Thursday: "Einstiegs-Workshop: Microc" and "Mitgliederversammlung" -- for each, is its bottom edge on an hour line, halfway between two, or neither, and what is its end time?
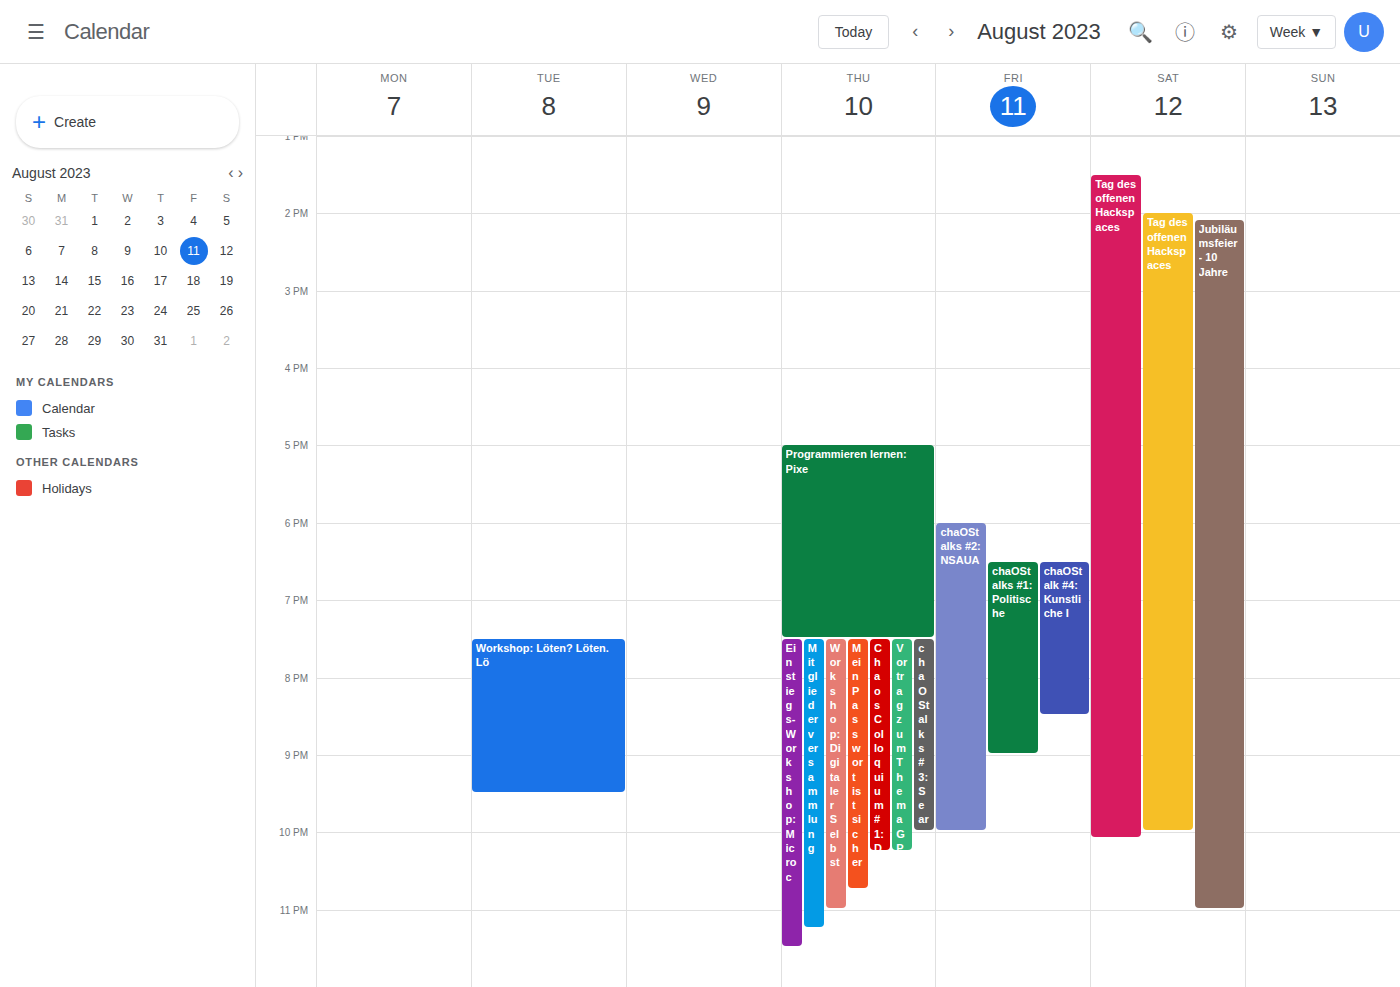
"Einstiegs-Workshop: Microc": 11:30 PM, halfway between the 11 PM and 12 AM lines. "Mitgliederversammlung": 11:15 PM, neither: a quarter of the way from the 11 PM line to the 12 AM line.